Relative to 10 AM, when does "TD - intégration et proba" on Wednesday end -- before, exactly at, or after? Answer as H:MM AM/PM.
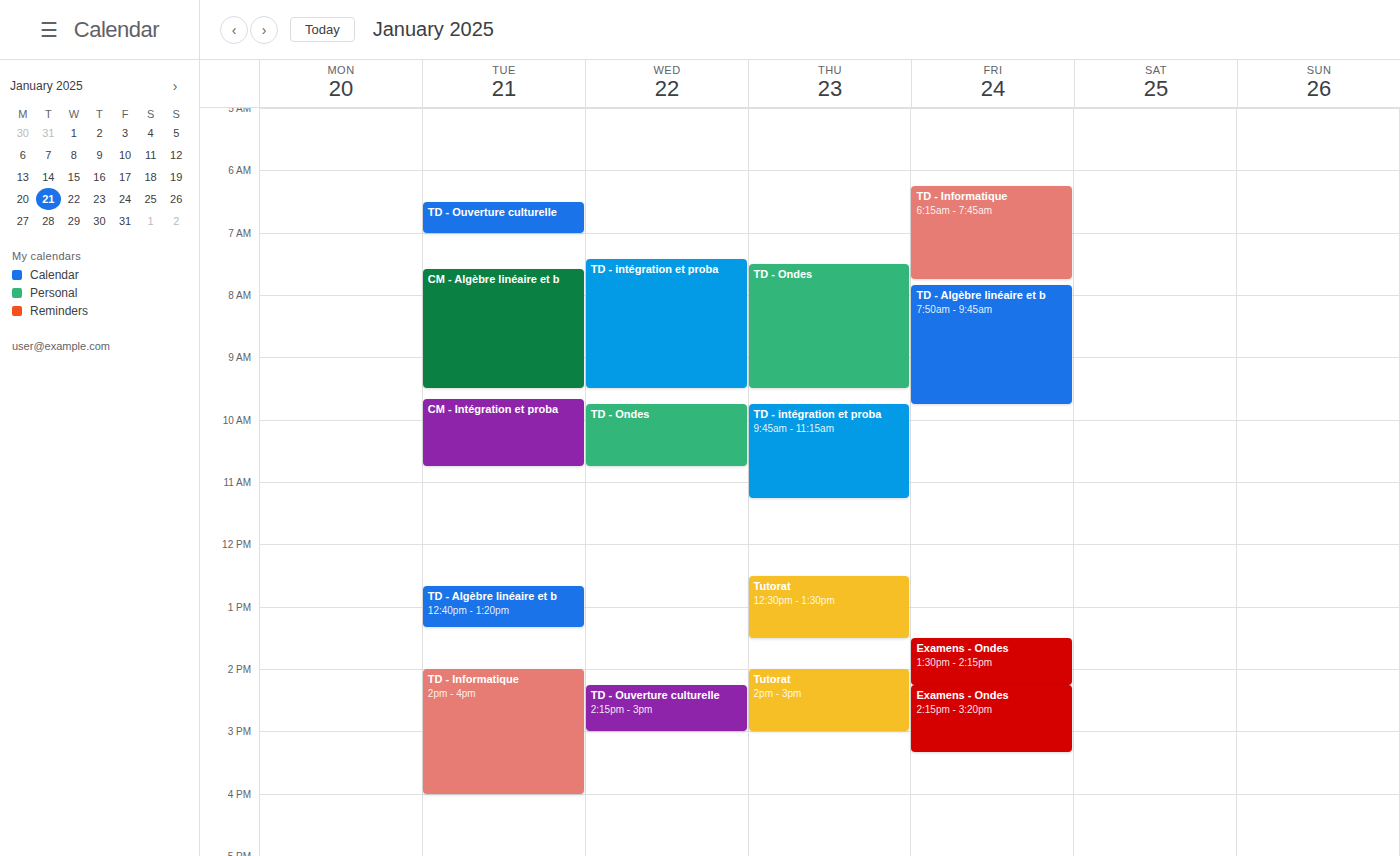
9:30 AM -- before 10 AM, 30 minutes above the 10 AM line.